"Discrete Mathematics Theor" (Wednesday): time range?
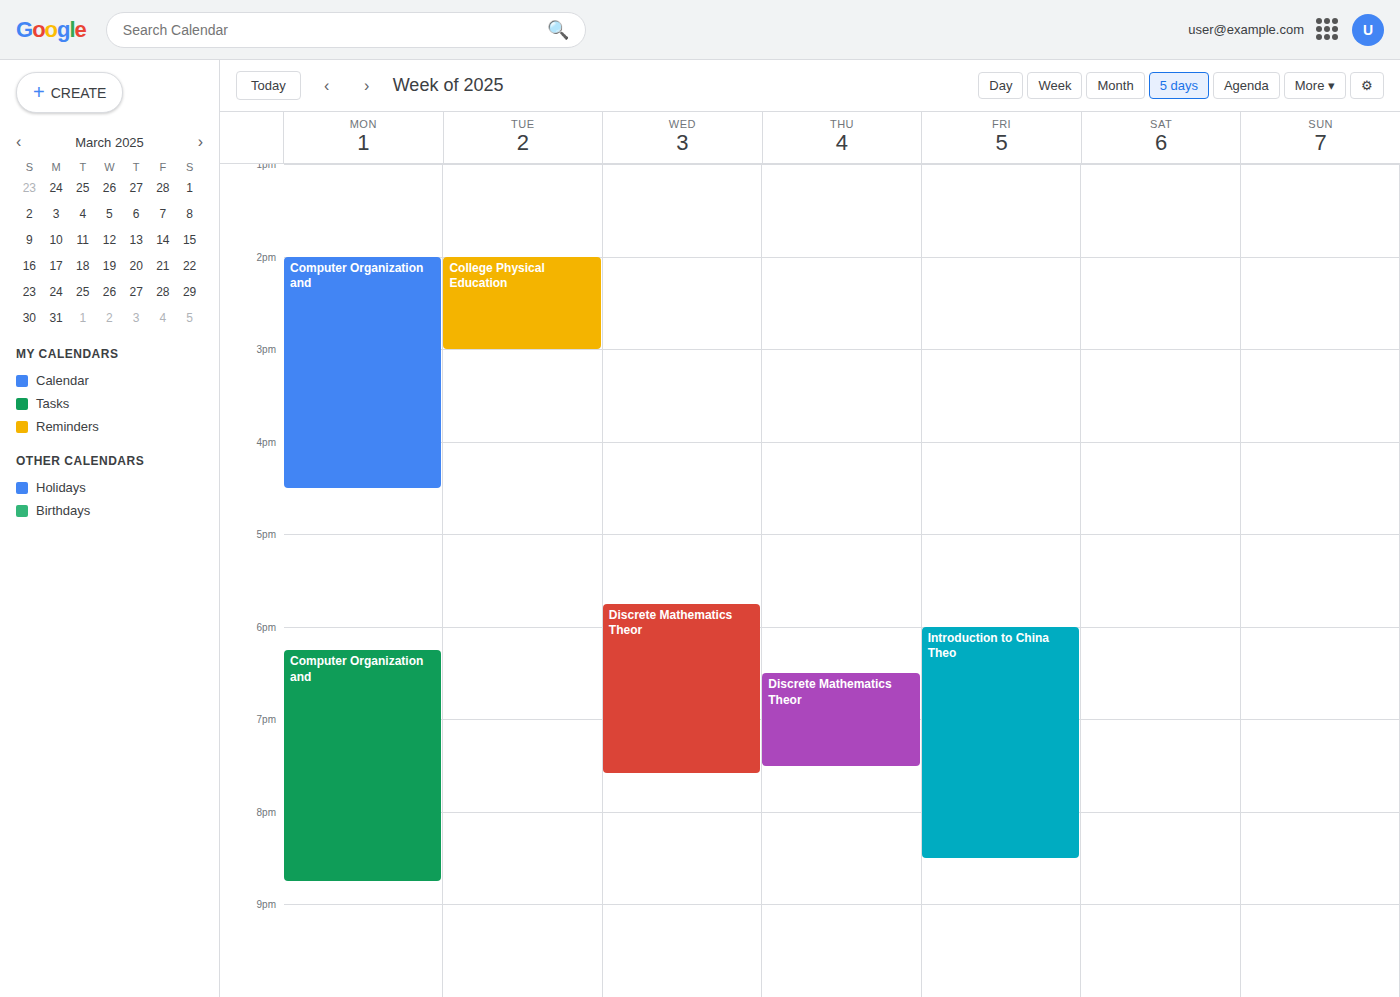
5:45 PM to 7:35 PM